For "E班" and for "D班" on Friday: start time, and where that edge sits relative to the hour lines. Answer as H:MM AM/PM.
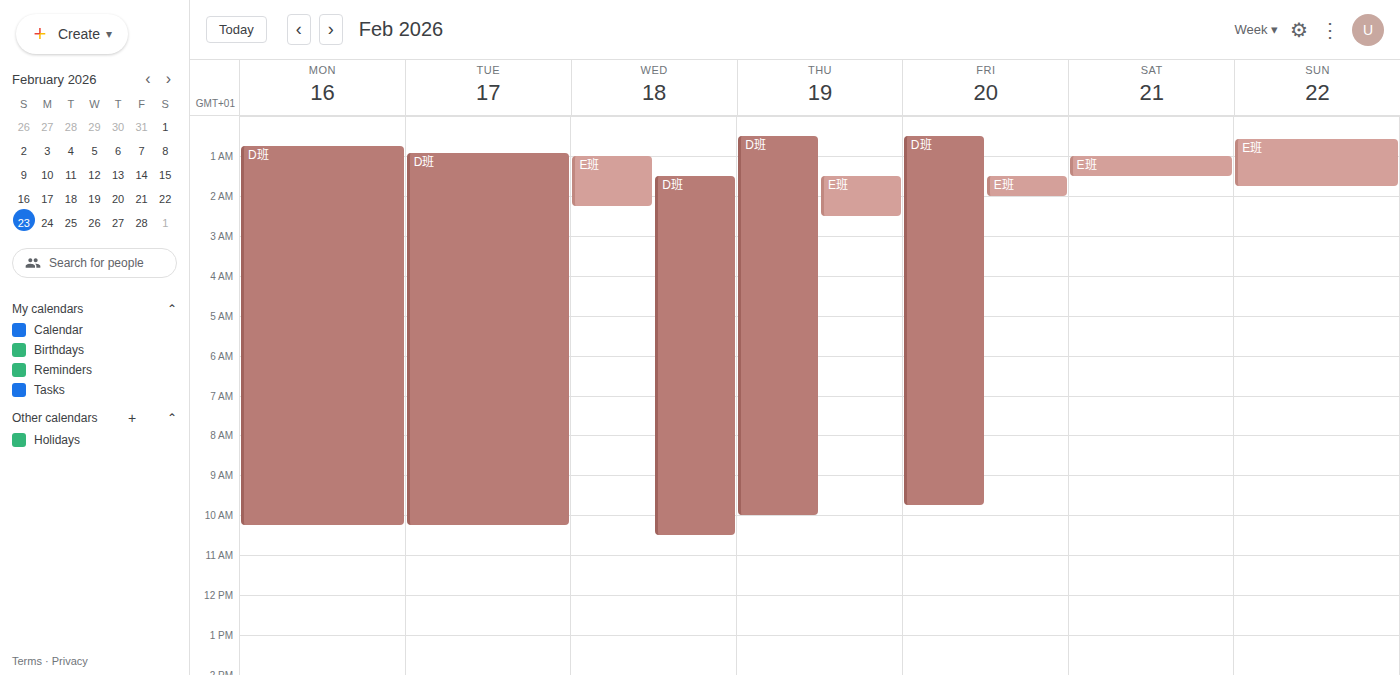
"E班": 1:30 AM, halfway between the 1 AM and 2 AM lines. "D班": 12:30 AM, halfway between the 12 AM and 1 AM lines.